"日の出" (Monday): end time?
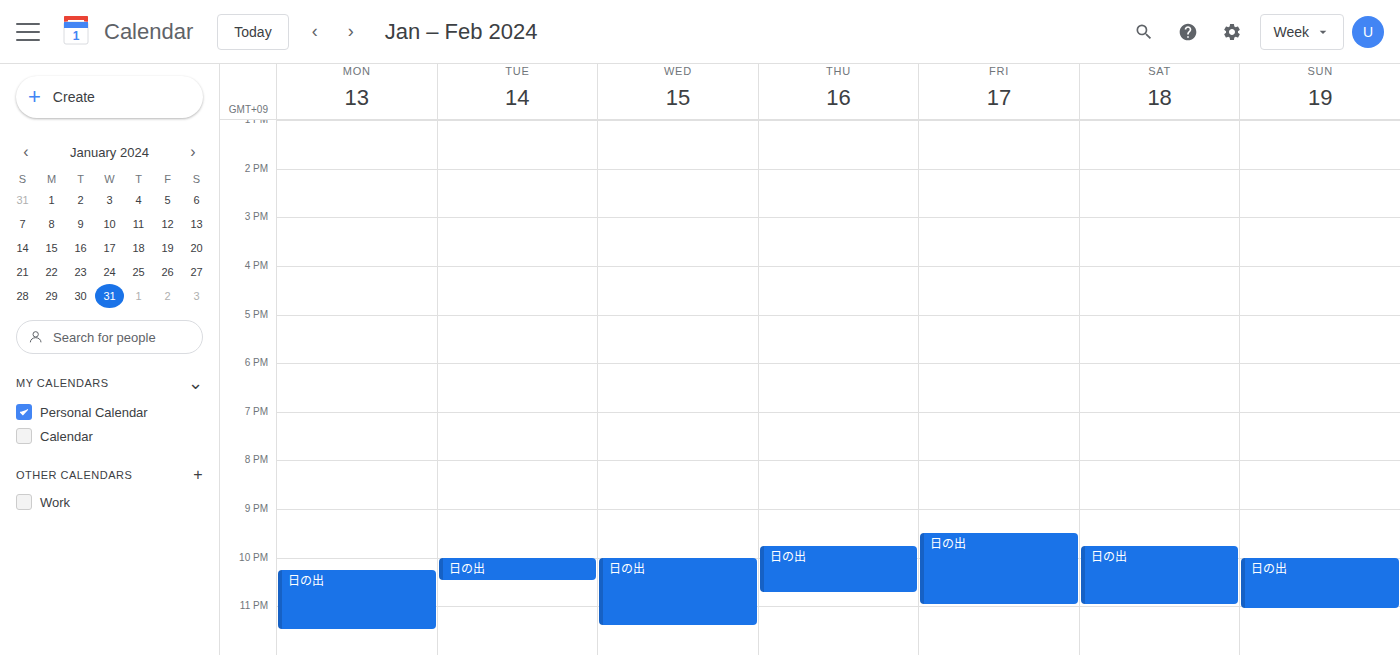
11:30 PM